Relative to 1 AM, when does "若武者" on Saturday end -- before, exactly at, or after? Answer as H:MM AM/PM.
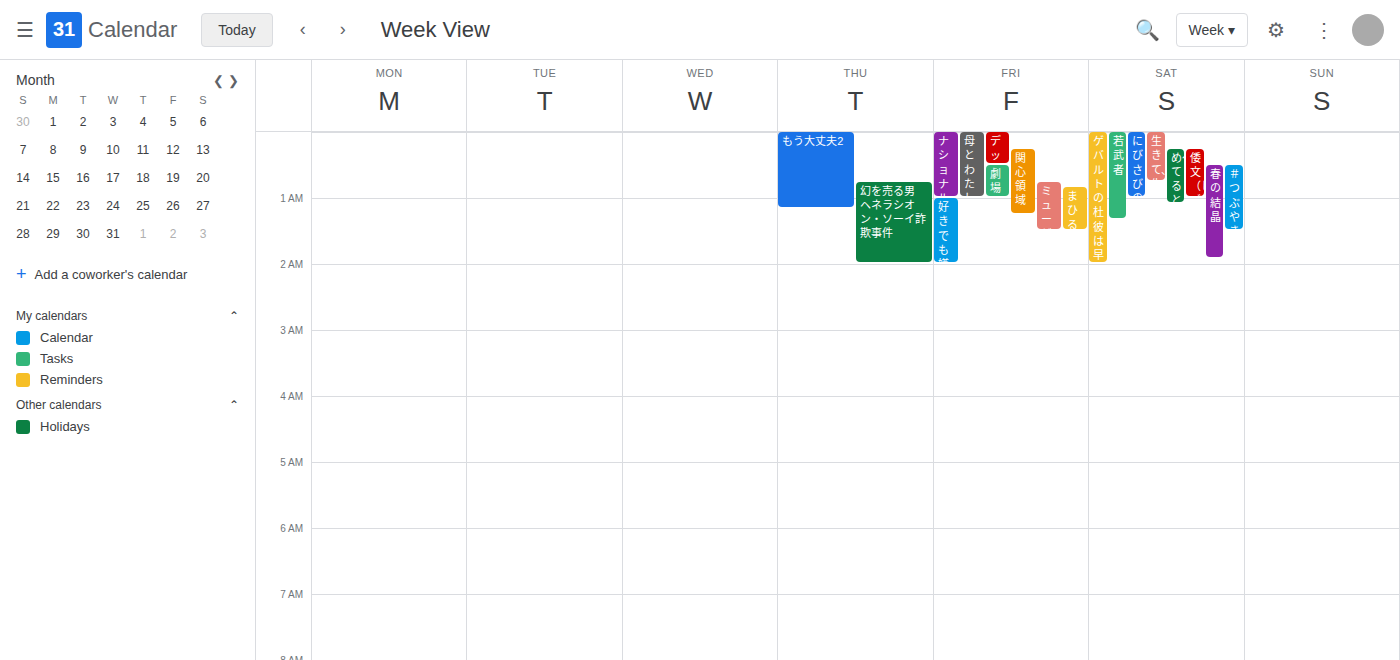
1:20 AM -- after 1 AM, 20 minutes below the 1 AM line.